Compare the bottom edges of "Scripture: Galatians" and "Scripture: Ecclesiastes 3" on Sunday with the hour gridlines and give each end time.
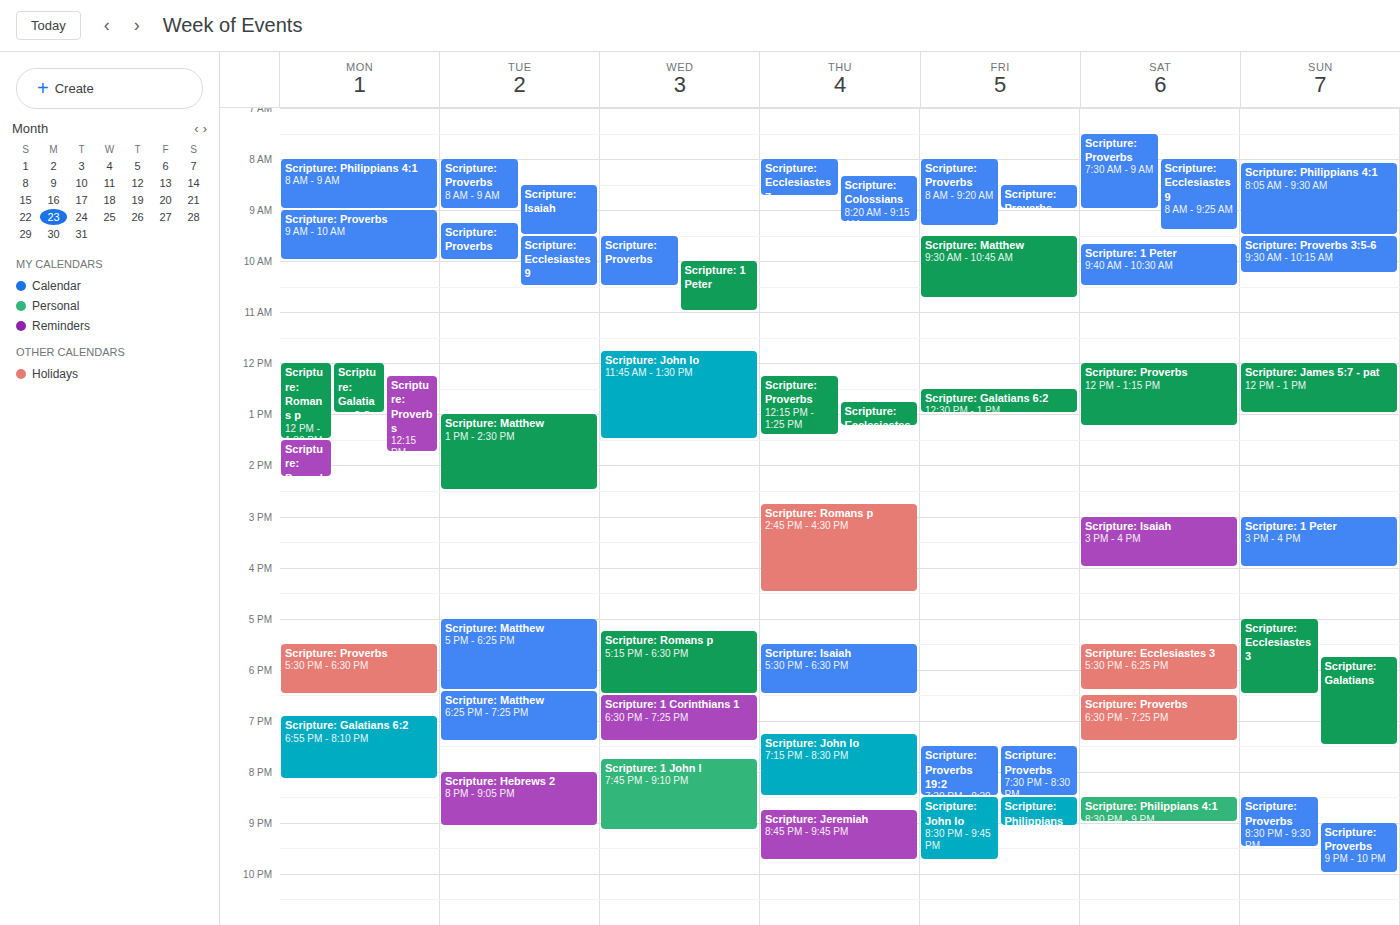
"Scripture: Galatians": 7:30 PM, halfway between the 7 PM and 8 PM lines. "Scripture: Ecclesiastes 3": 6:30 PM, halfway between the 6 PM and 7 PM lines.